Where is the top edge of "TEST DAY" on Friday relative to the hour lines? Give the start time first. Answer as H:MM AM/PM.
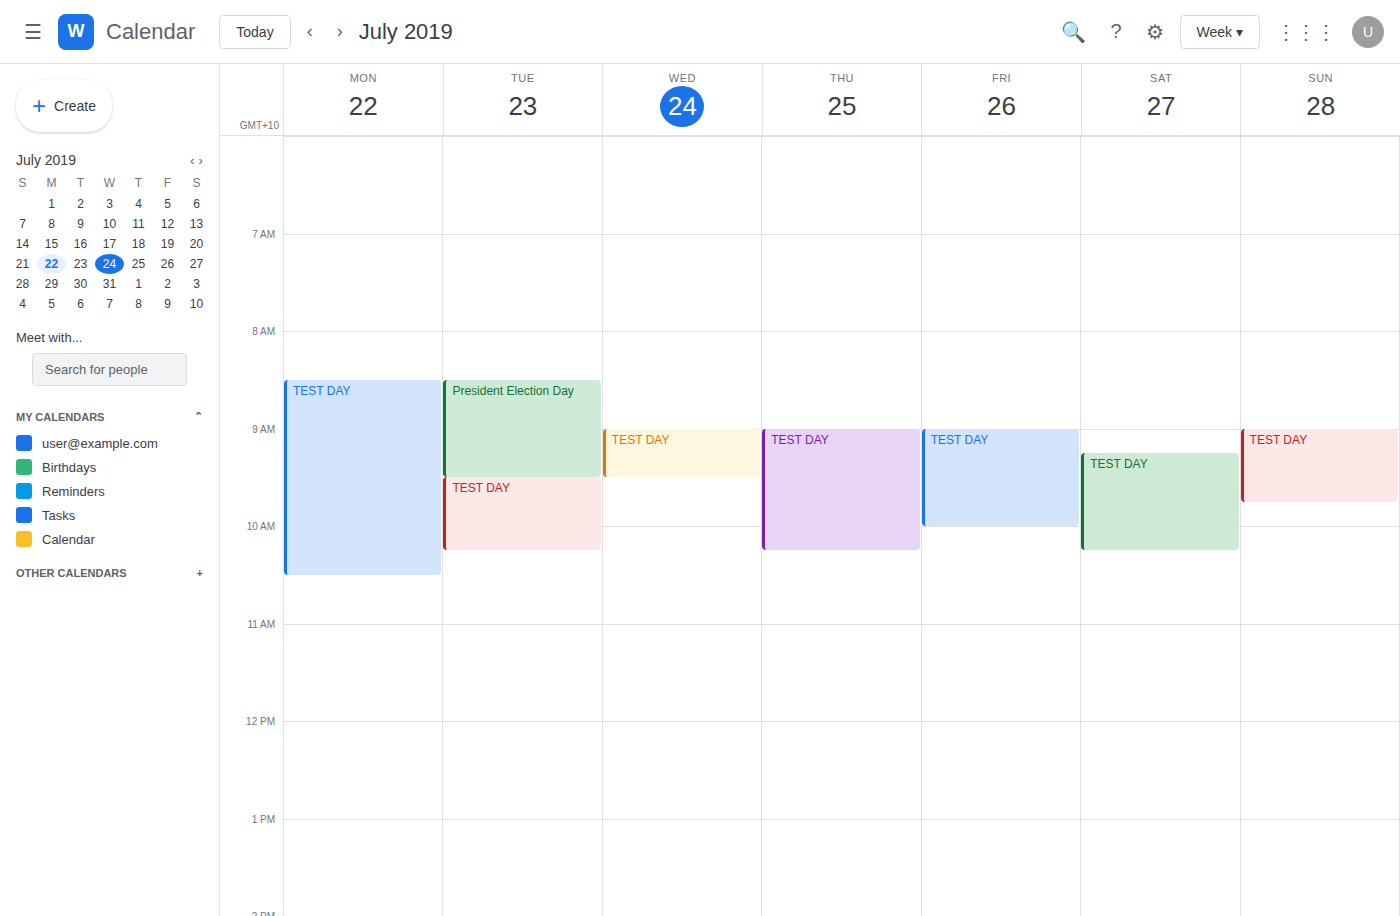
9:00 AM -- exactly on the 9 AM line.